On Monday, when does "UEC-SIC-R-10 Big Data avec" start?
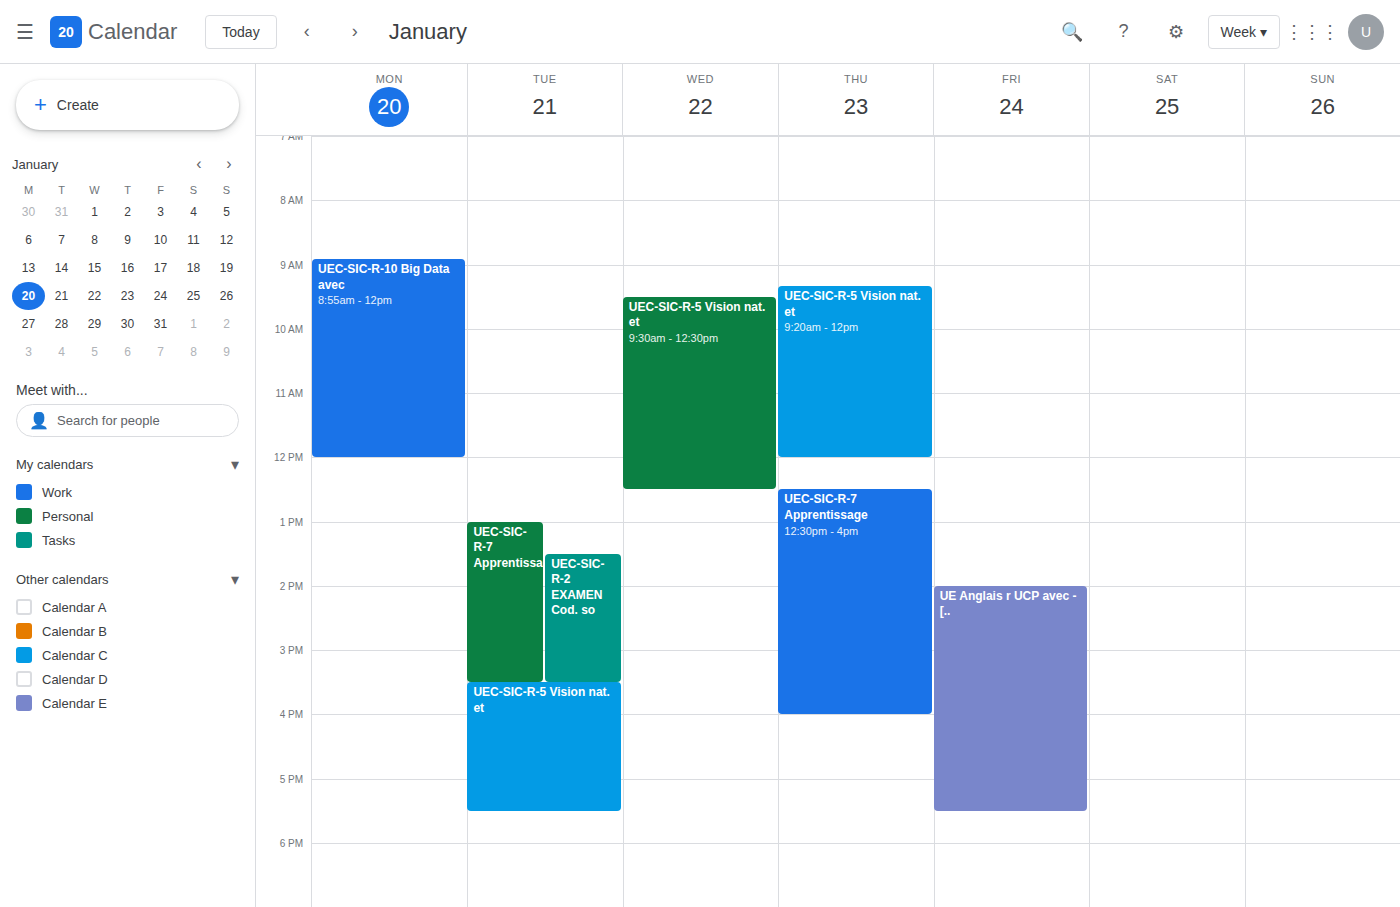
8:55 AM